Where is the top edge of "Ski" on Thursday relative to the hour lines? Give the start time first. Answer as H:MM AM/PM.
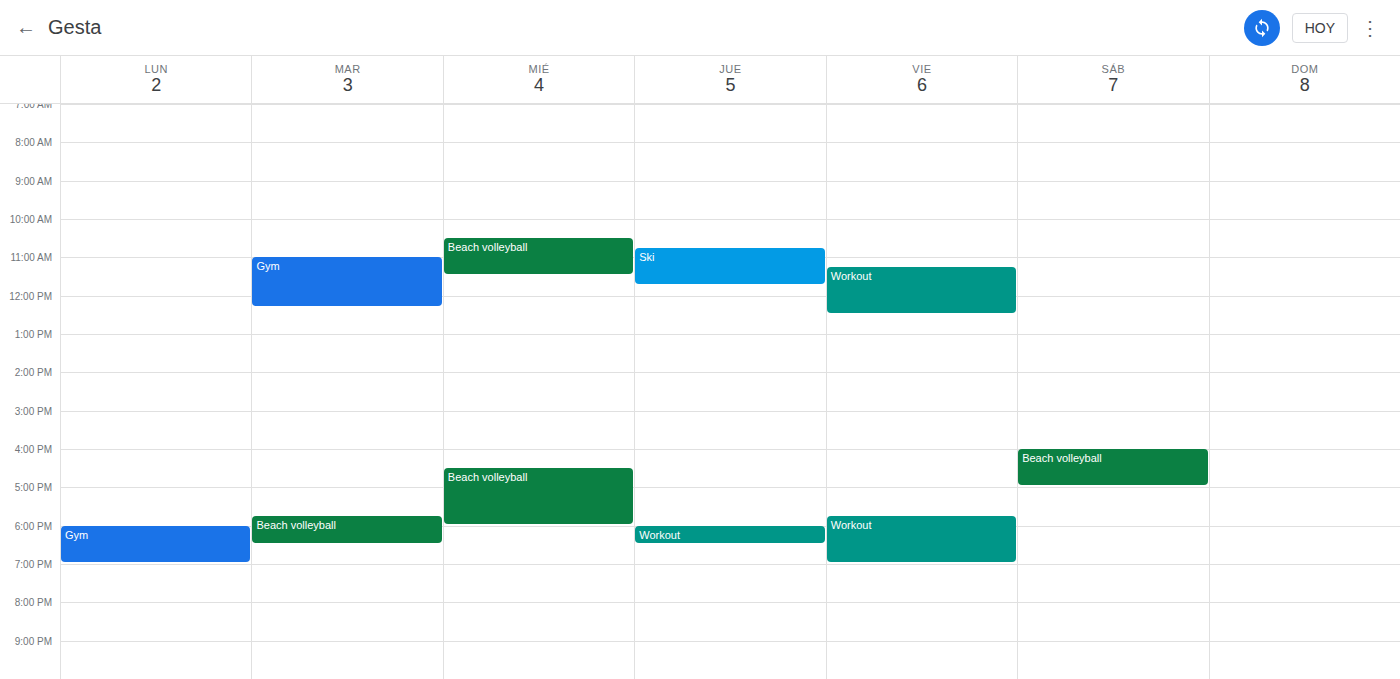
10:45 AM -- neither: three quarters of the way from the 10 AM line to the 11 AM line.